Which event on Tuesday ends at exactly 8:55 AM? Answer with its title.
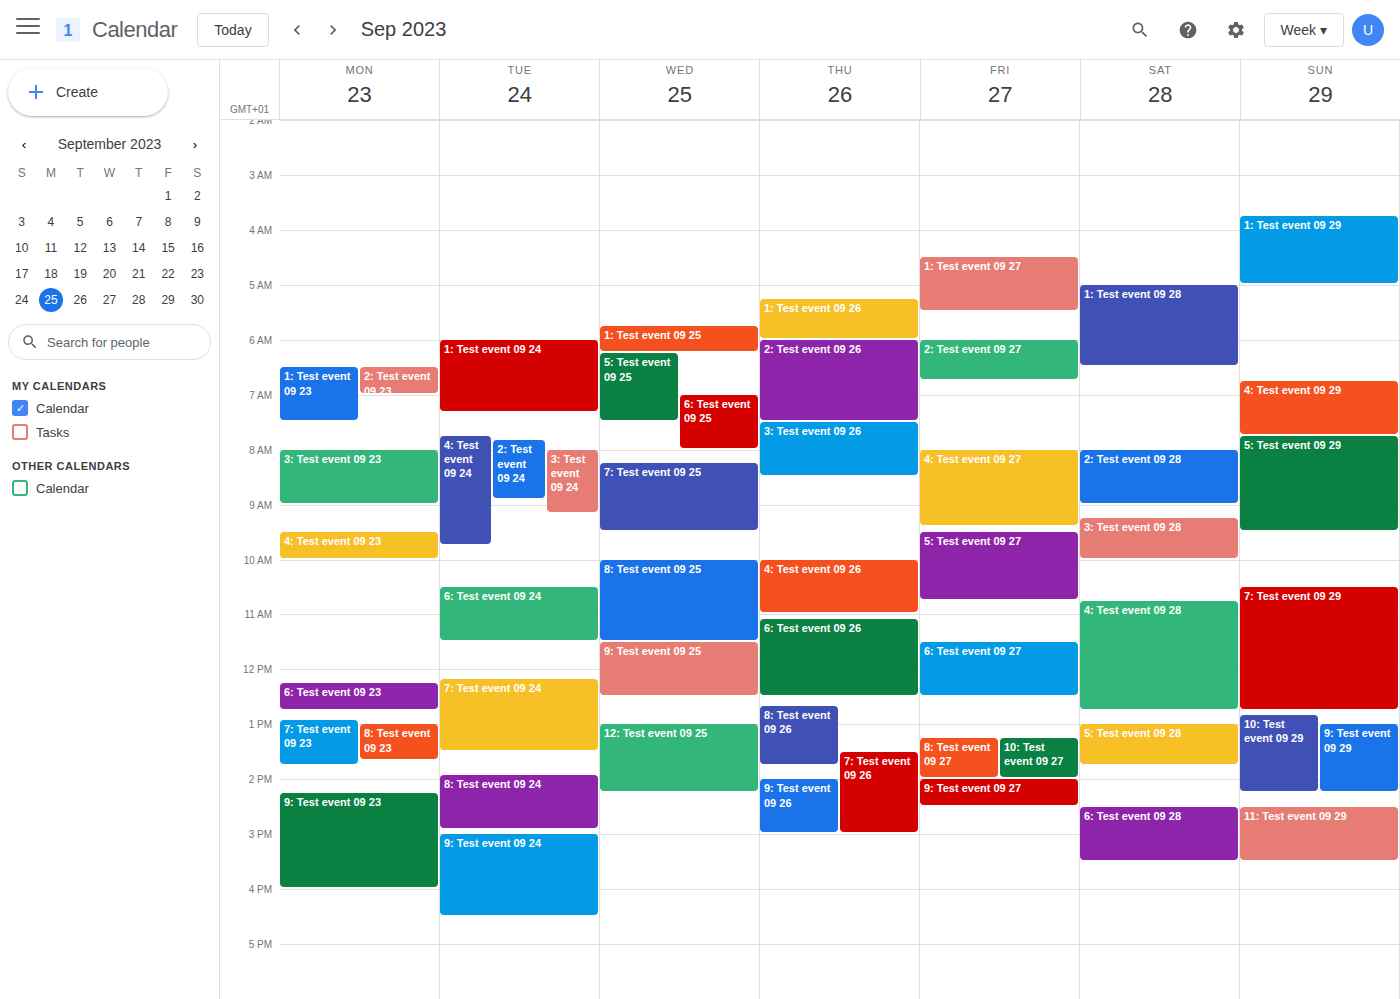
"2: Test event 09 24"